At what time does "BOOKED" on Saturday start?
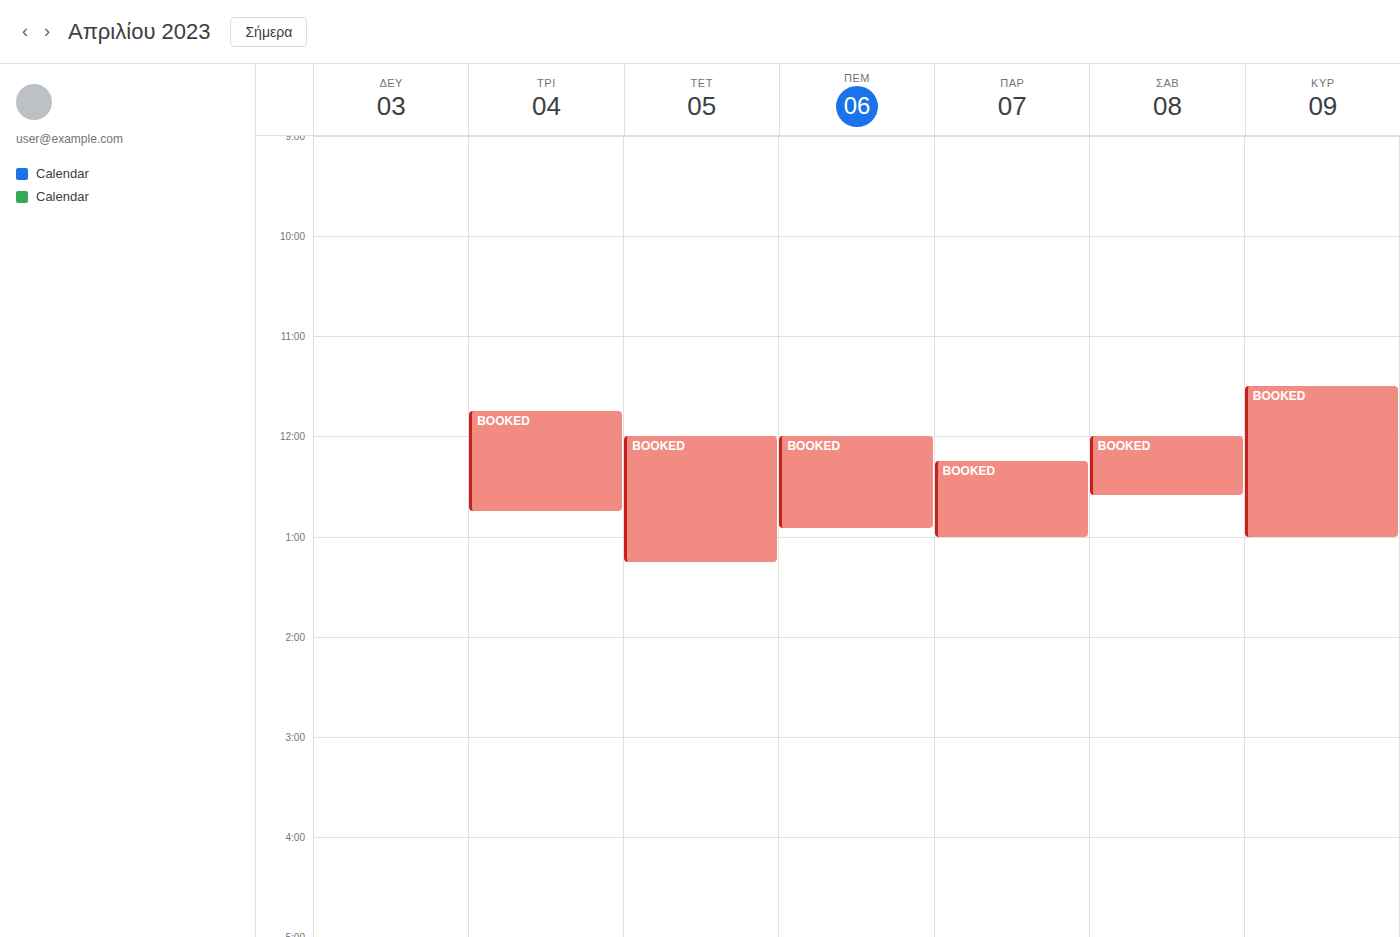
12:00 PM